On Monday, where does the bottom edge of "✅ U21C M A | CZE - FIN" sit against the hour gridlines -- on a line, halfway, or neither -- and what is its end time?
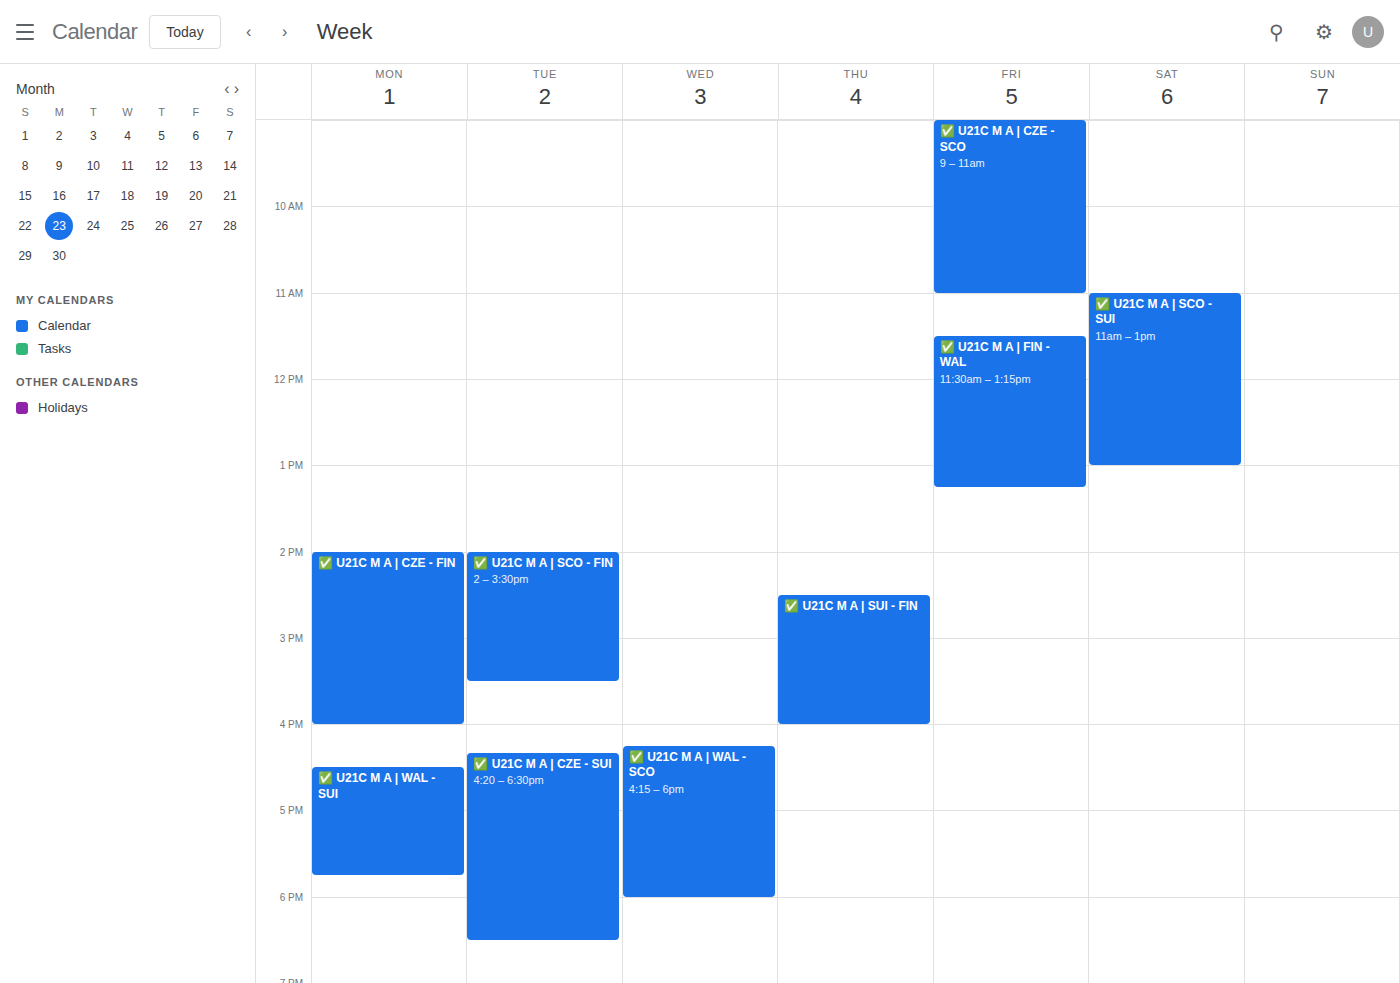
4:00 PM -- exactly on the 4 PM line.